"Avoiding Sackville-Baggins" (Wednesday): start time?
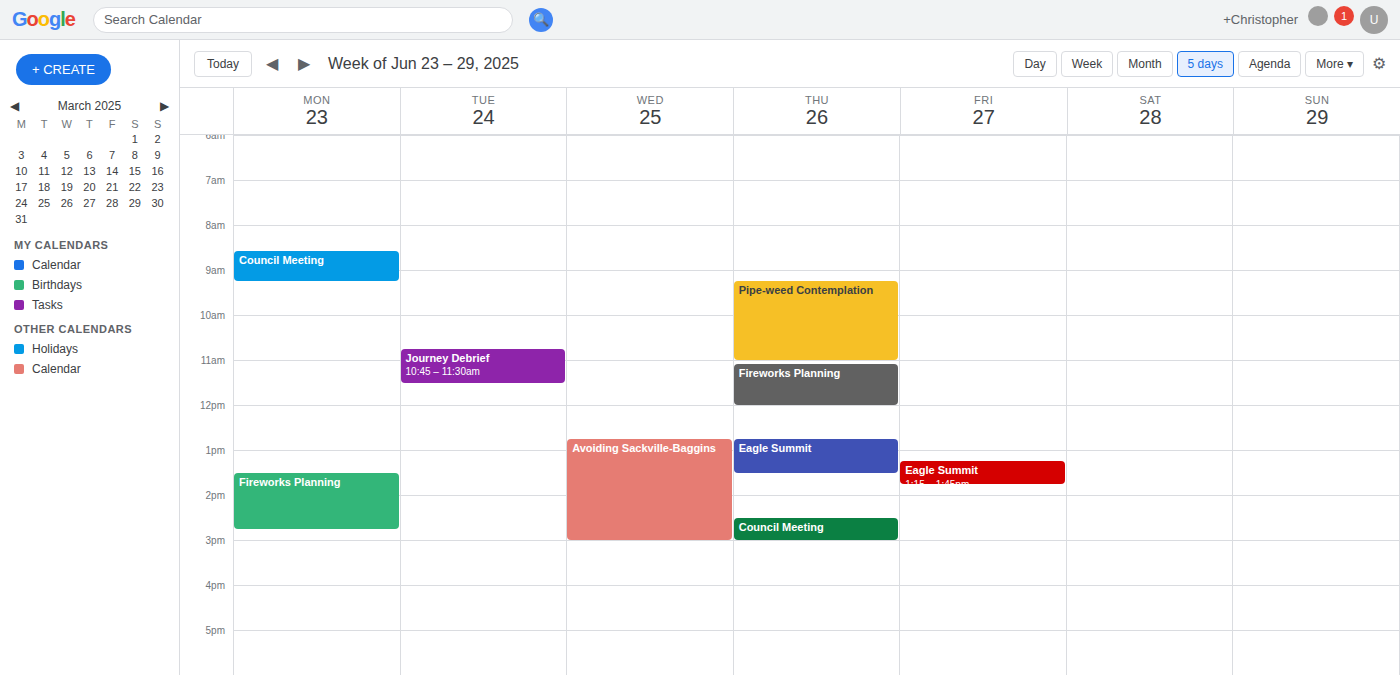
12:45 PM